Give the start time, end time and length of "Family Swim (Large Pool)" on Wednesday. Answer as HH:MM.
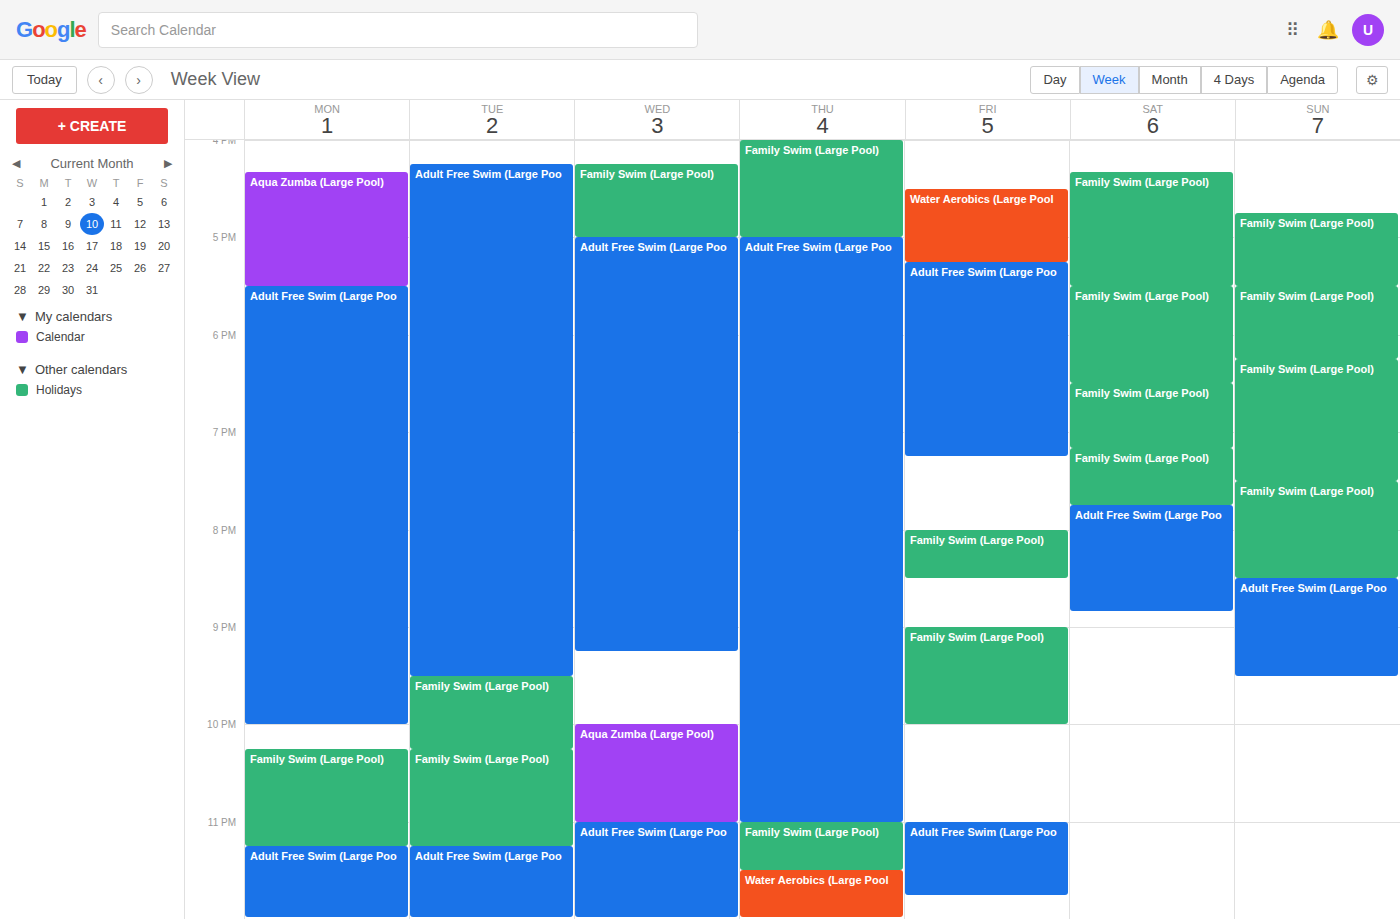
16:15 to 17:00, 45 minutes